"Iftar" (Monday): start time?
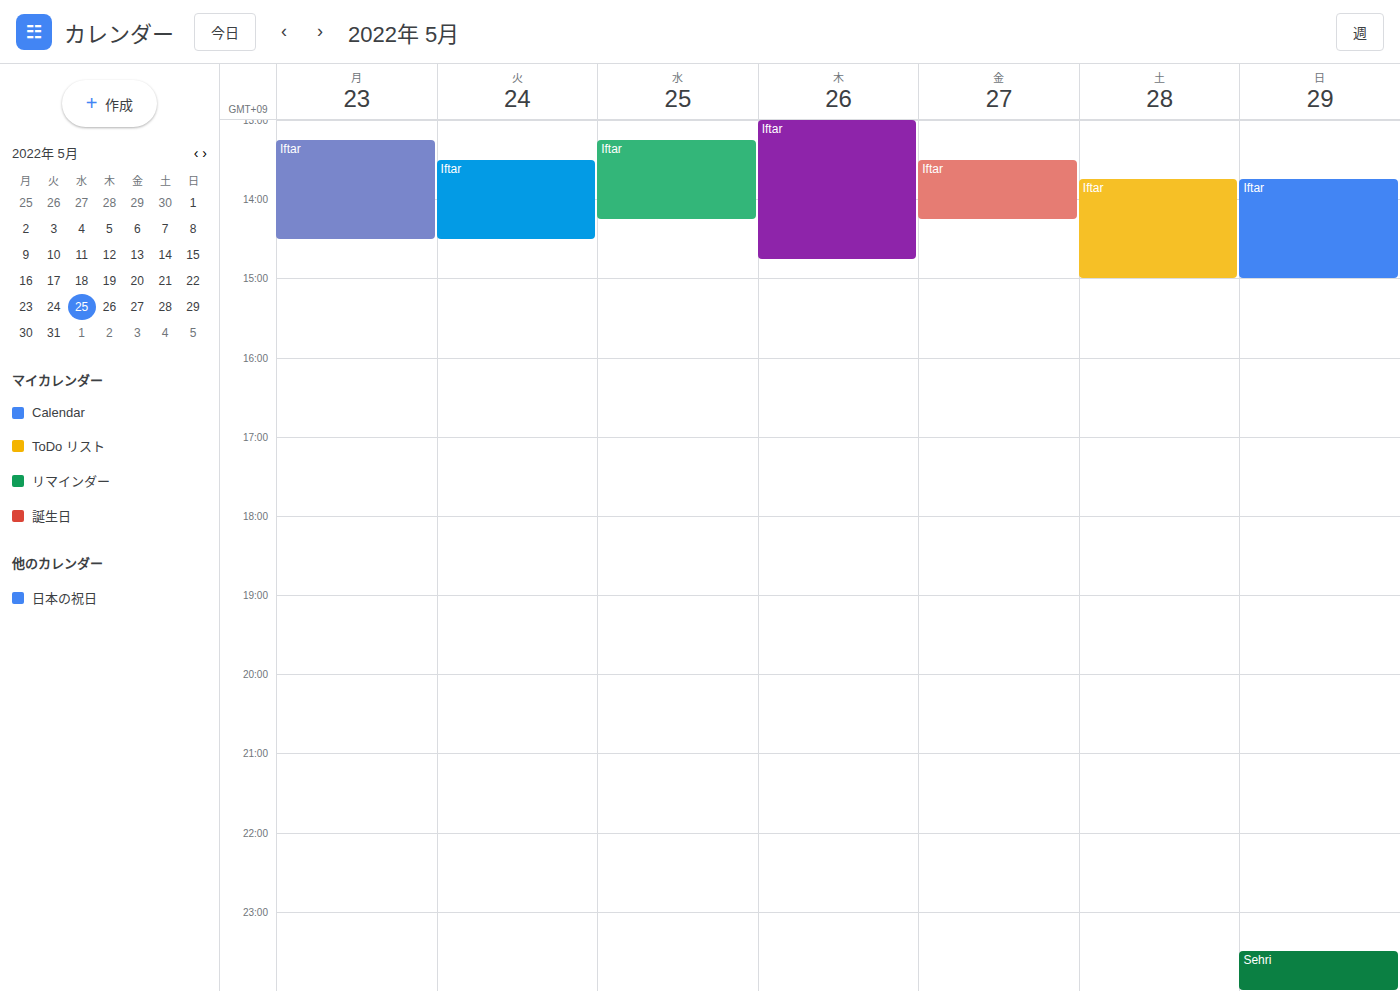
1:15 PM